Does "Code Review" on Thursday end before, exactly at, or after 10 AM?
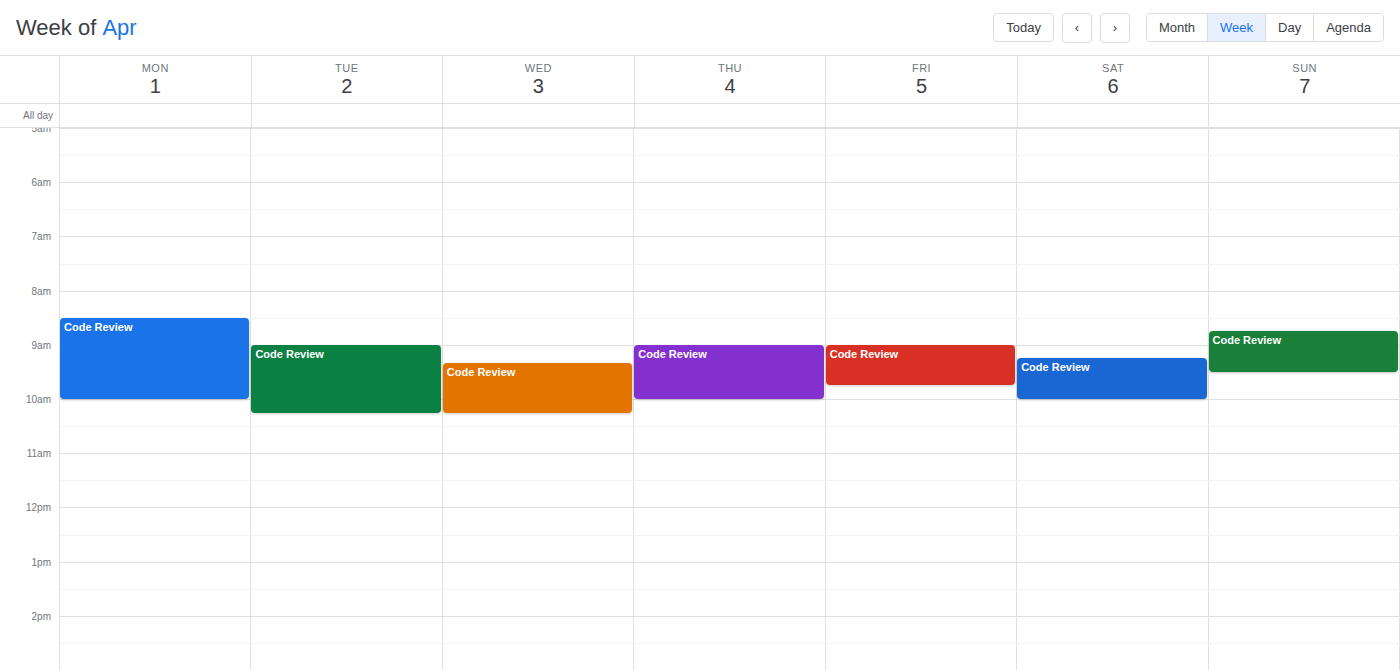
10:00 AM -- exactly at 10 AM, on the 10 AM line.